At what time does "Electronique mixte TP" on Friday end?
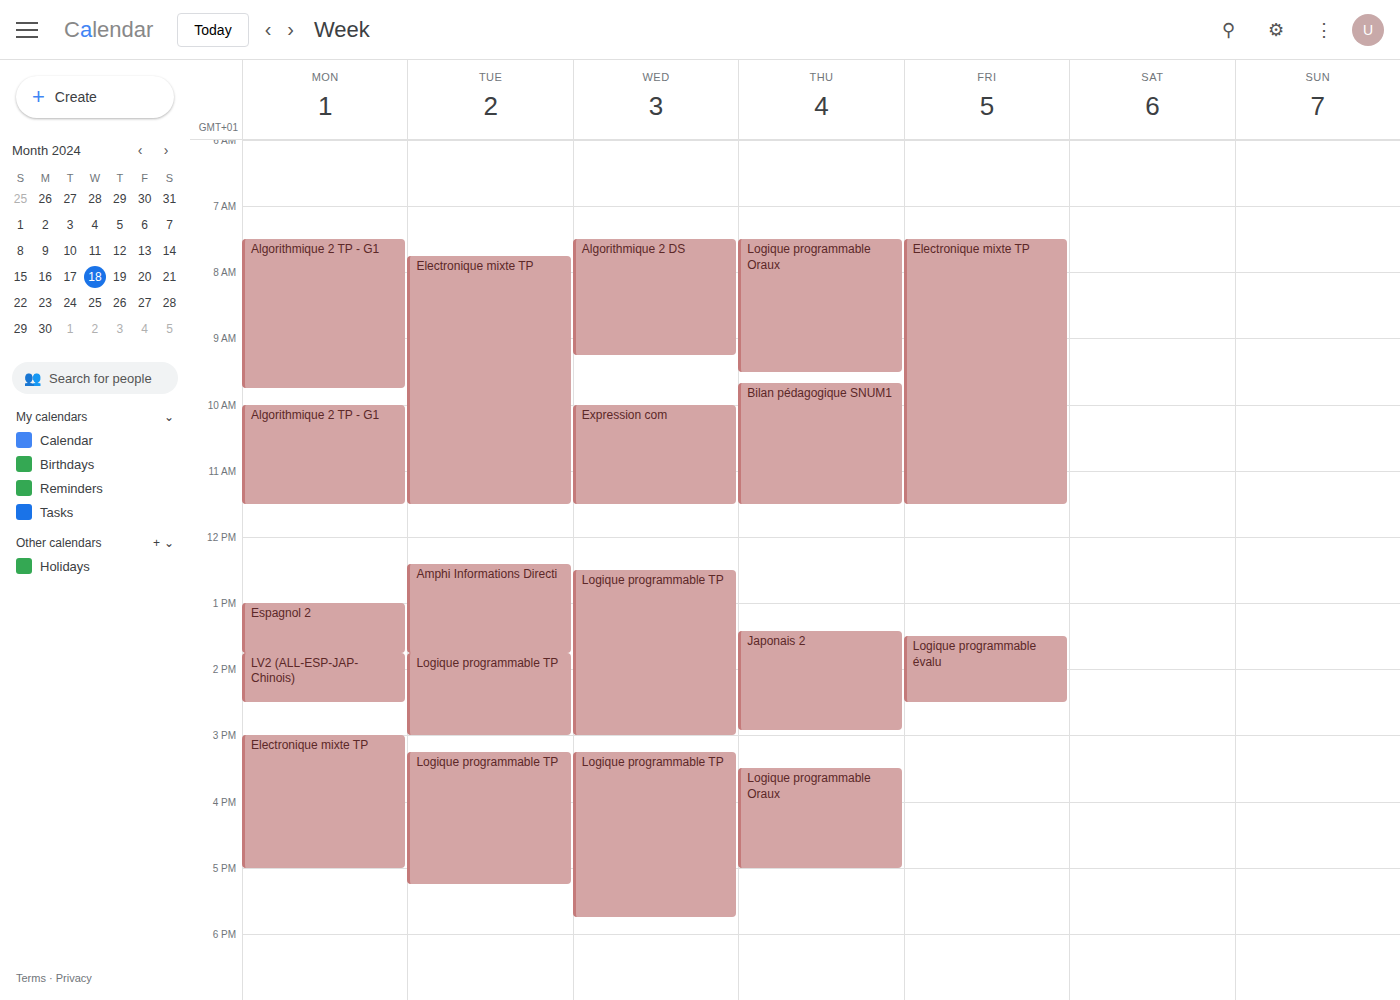
11:30 AM